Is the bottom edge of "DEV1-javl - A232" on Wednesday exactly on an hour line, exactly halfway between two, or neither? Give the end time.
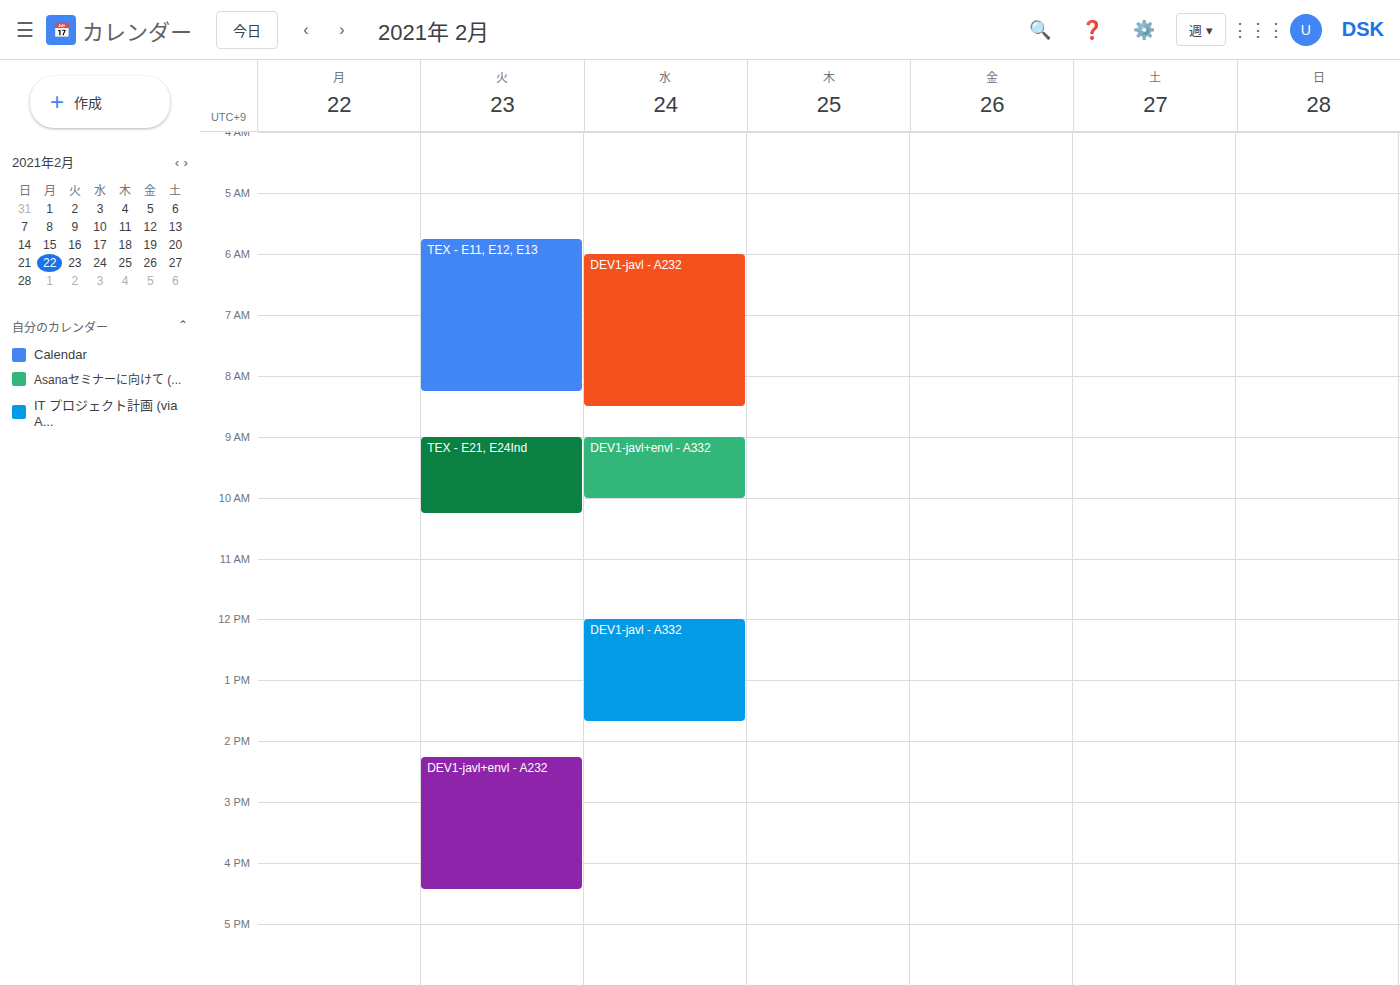
8:30 AM -- halfway between the 8 AM and 9 AM lines.